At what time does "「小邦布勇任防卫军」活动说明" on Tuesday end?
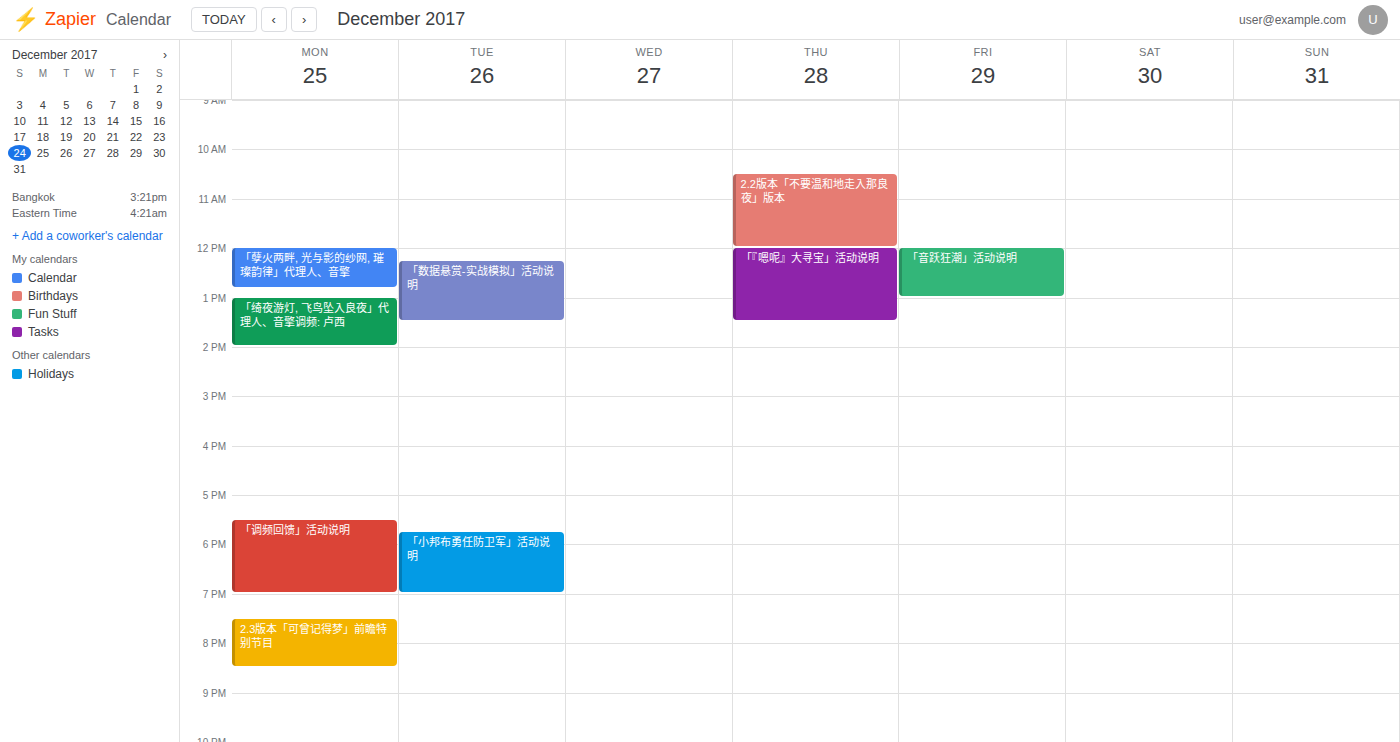
7:00 PM